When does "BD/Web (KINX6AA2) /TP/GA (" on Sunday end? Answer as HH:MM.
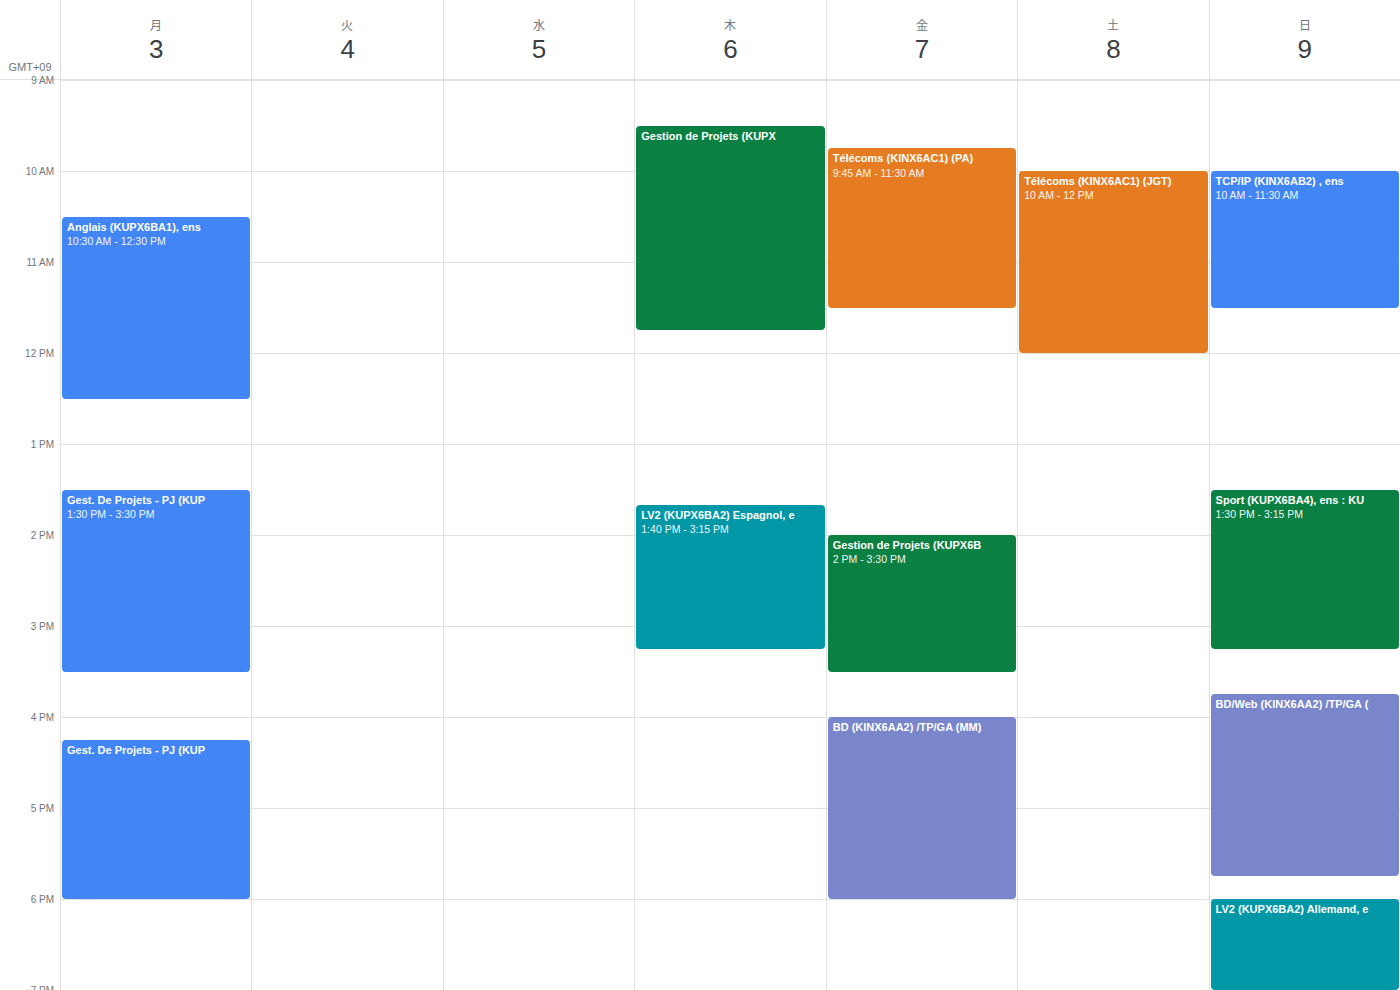
17:45